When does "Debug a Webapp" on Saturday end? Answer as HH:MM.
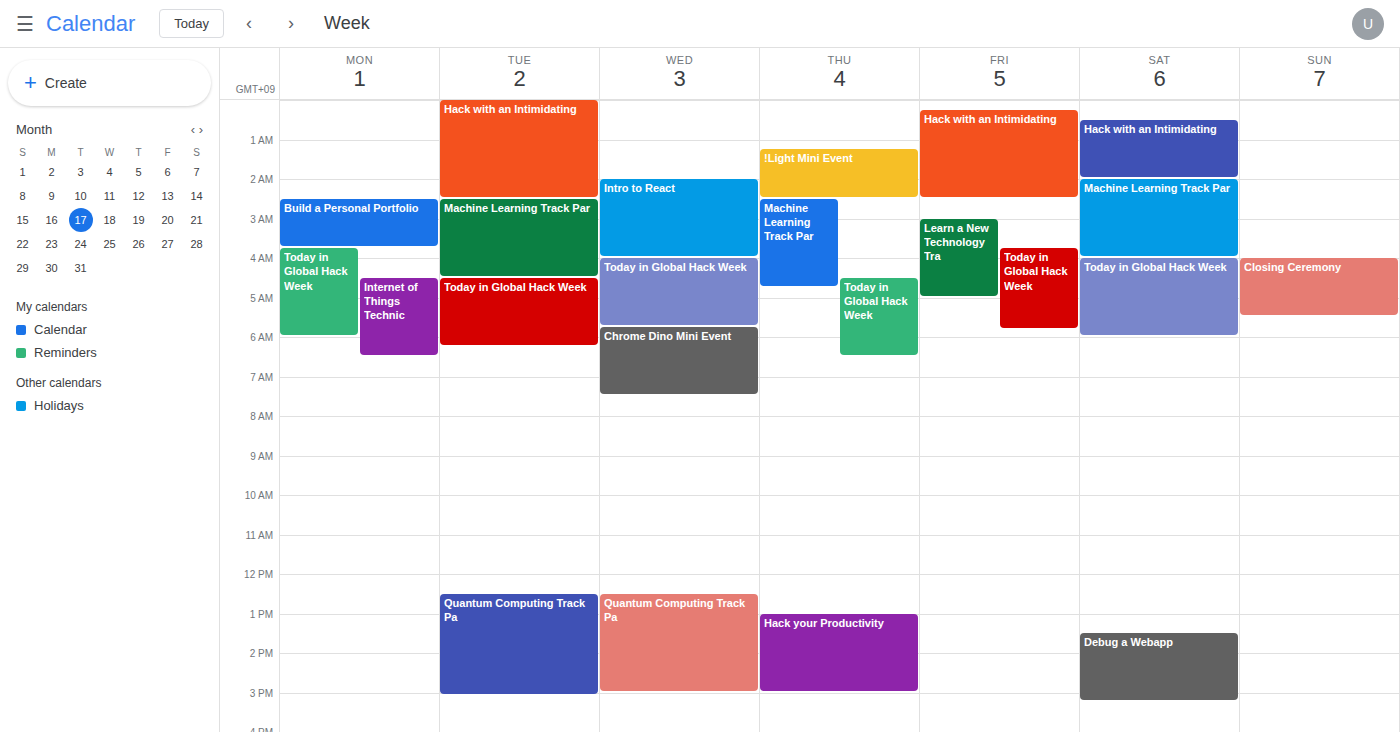
15:15